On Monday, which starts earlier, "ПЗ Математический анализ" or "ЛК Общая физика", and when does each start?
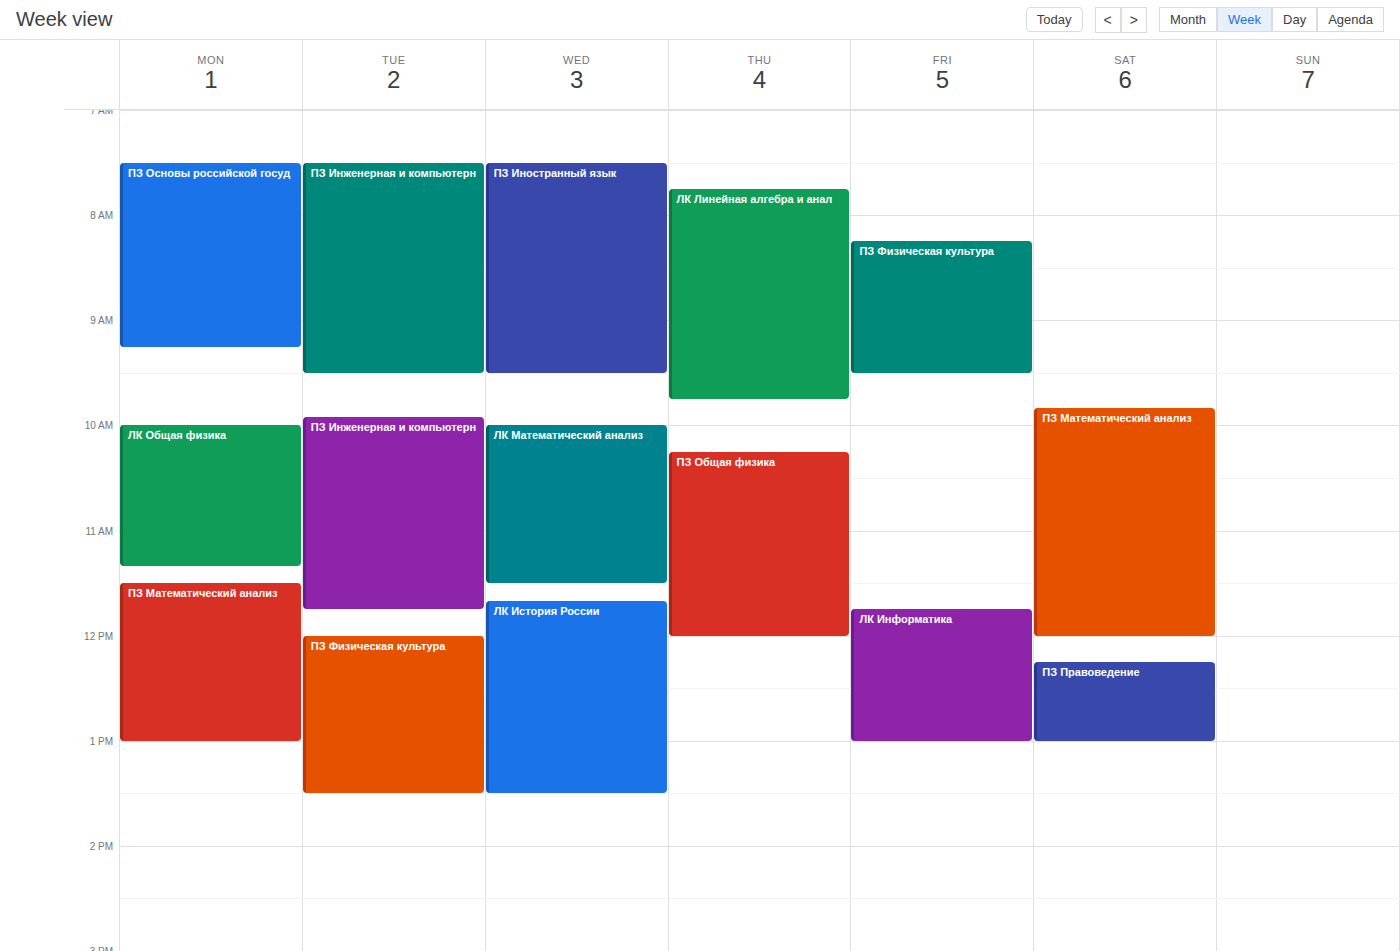
"ЛК Общая физика" 10:00 AM; "ПЗ Математический анализ" 11:30 AM.